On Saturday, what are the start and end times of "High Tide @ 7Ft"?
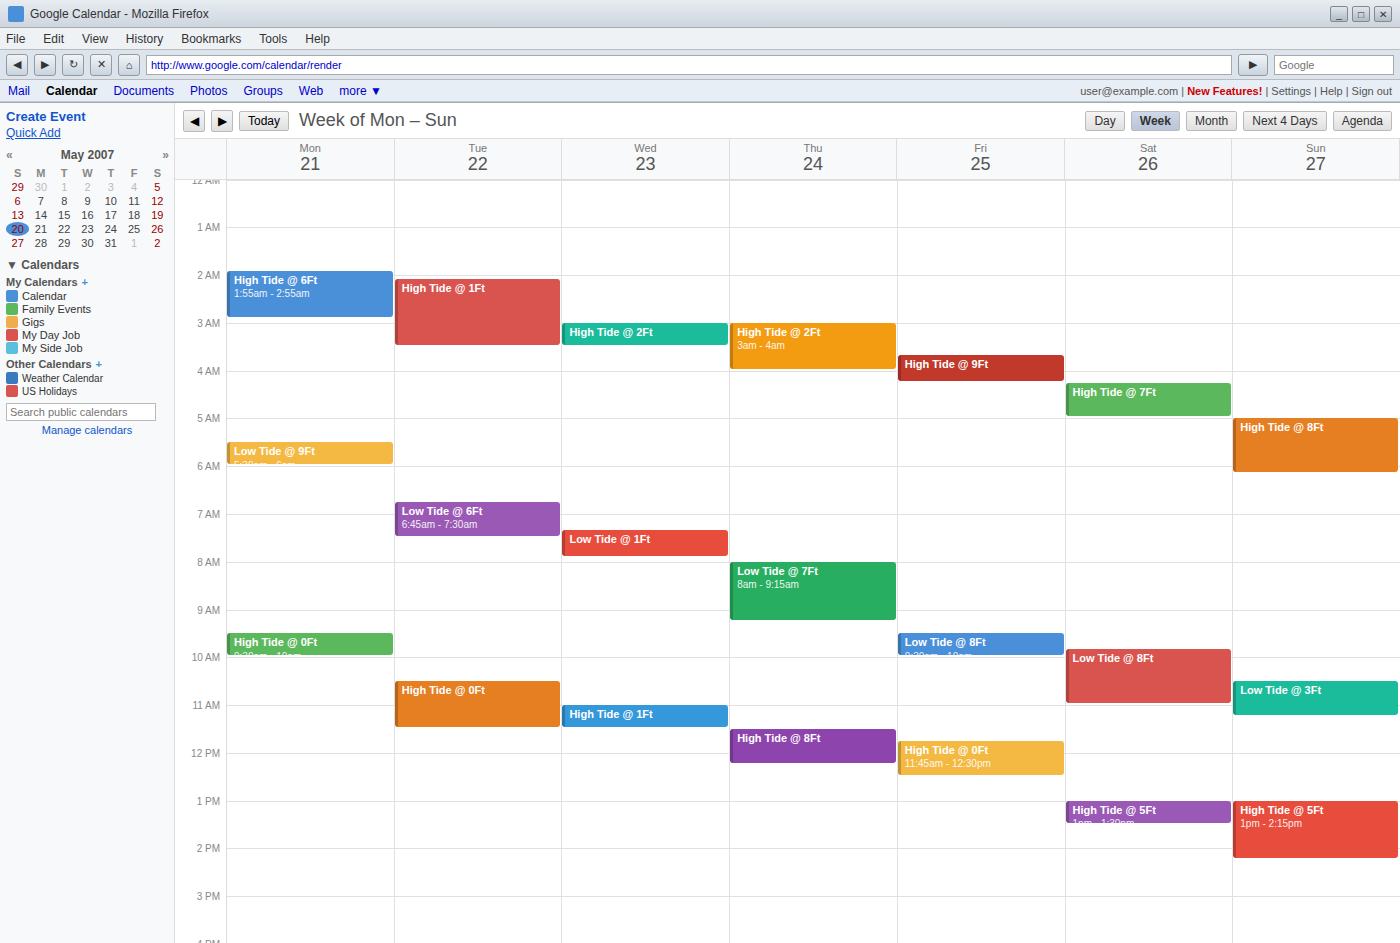
4:15 AM to 5:00 AM